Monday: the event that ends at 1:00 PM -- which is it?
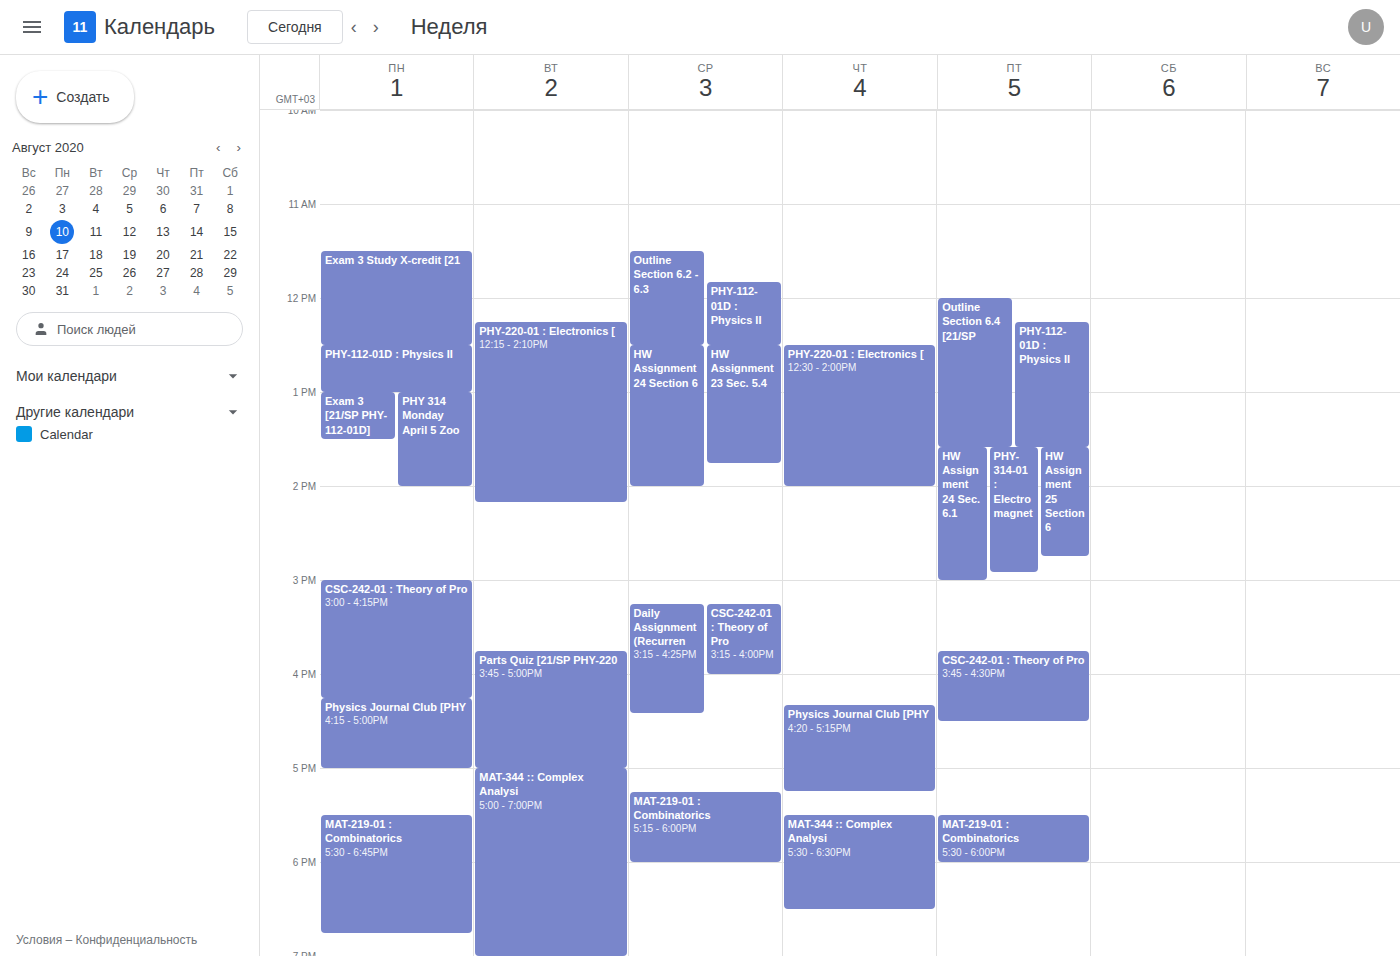
"PHY-112-01D : Physics II"